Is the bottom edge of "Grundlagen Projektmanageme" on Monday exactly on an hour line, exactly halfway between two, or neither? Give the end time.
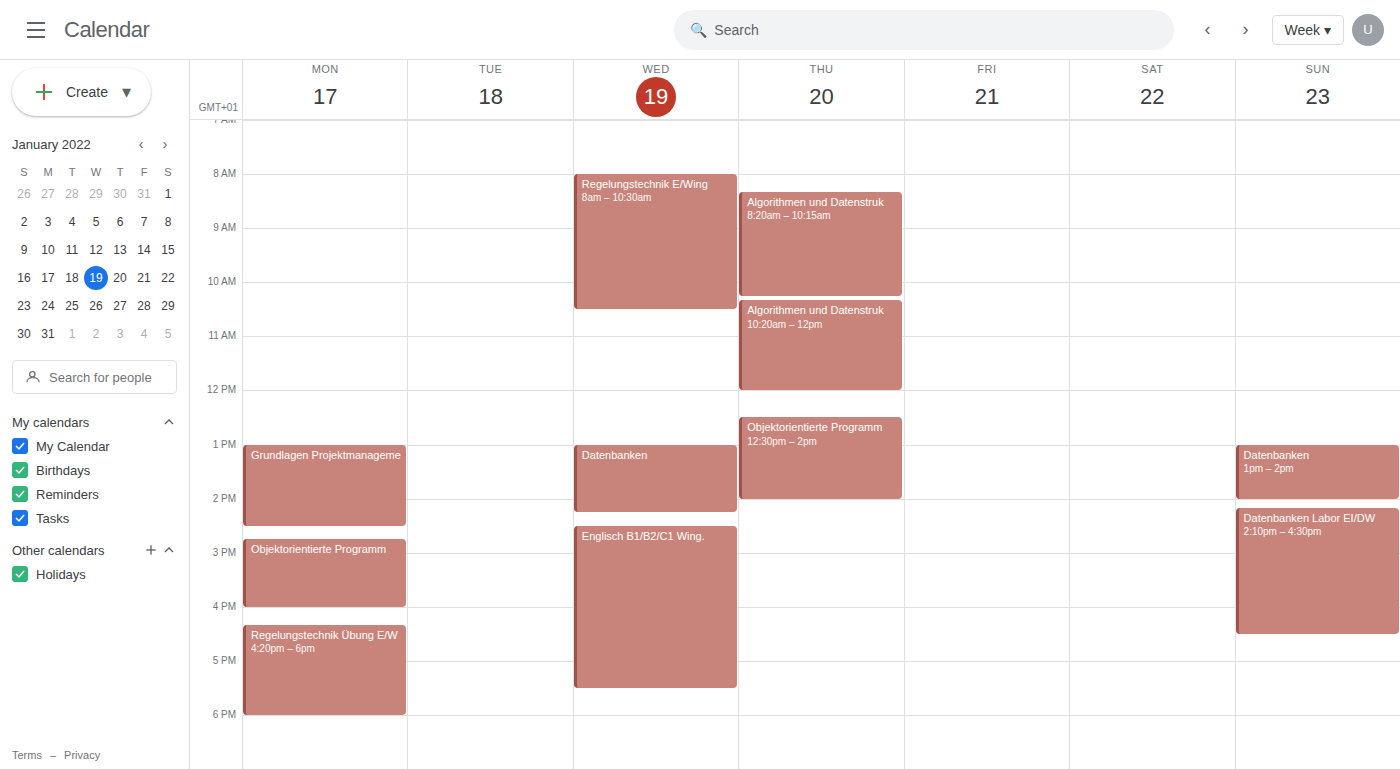
2:30 PM -- halfway between the 2 PM and 3 PM lines.